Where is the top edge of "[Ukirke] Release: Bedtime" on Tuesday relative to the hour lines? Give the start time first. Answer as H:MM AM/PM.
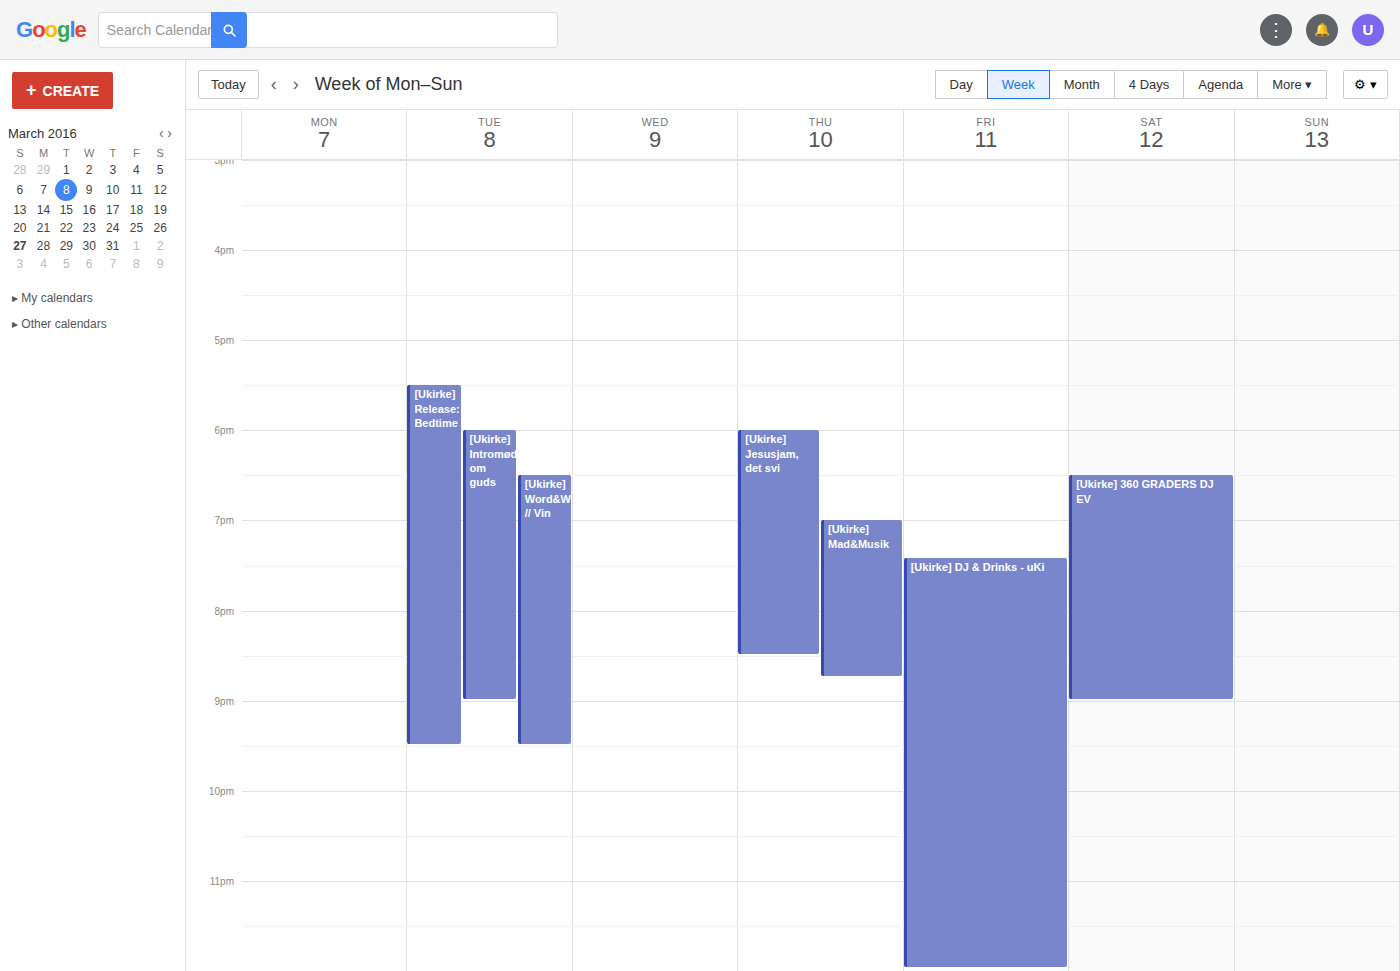
5:30 PM -- halfway between the 5 PM and 6 PM lines.